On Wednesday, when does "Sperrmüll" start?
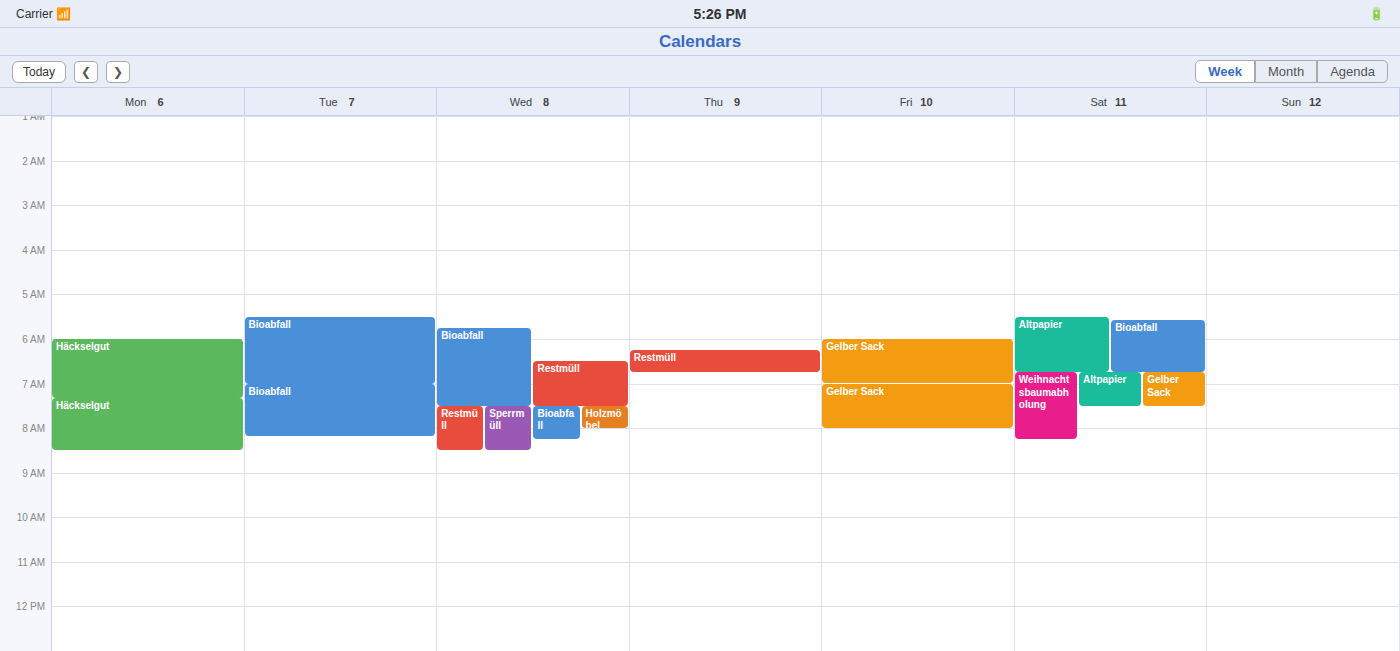
7:30 AM